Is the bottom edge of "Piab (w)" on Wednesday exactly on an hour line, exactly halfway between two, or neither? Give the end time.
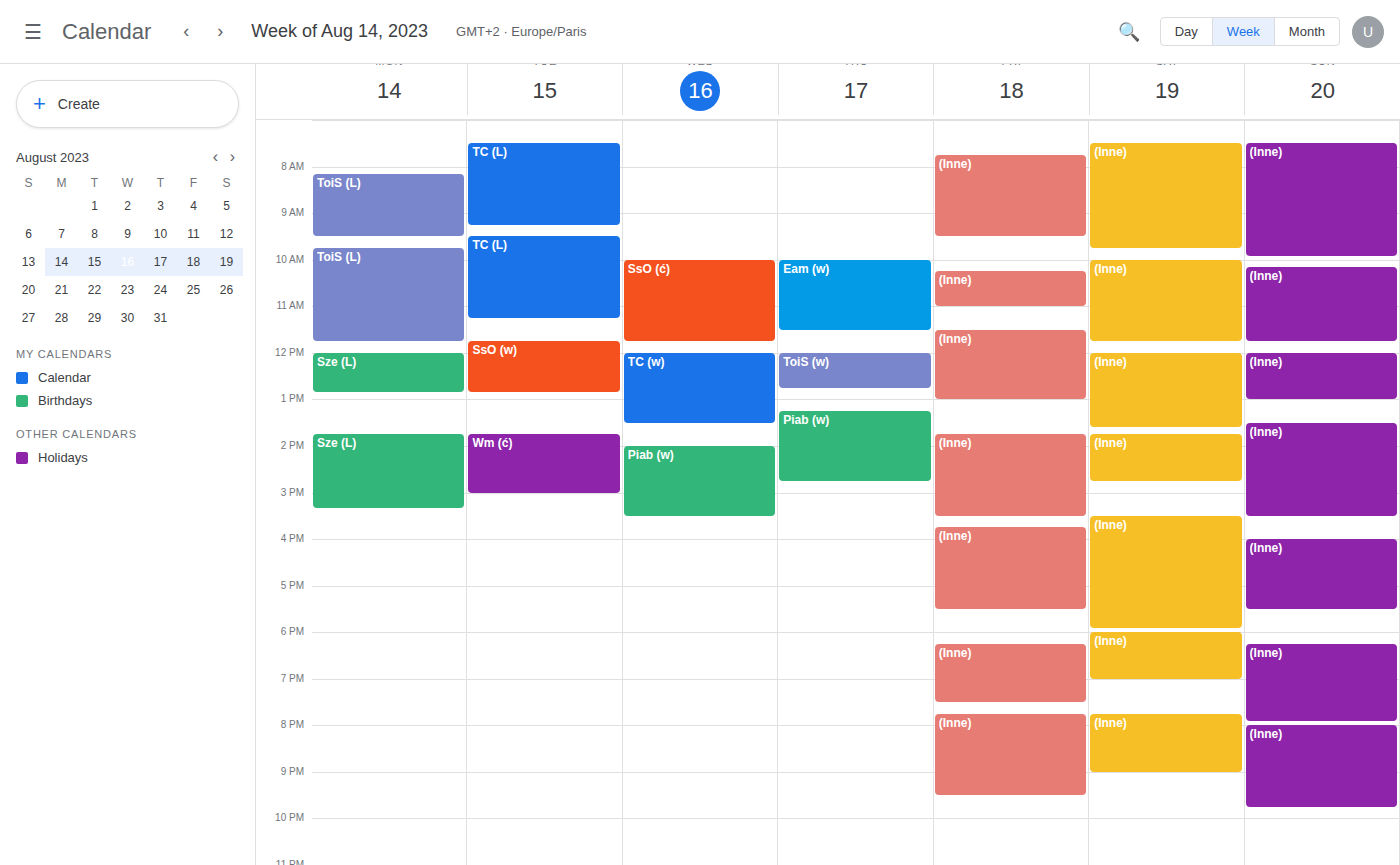
3:30 PM -- halfway between the 3 PM and 4 PM lines.